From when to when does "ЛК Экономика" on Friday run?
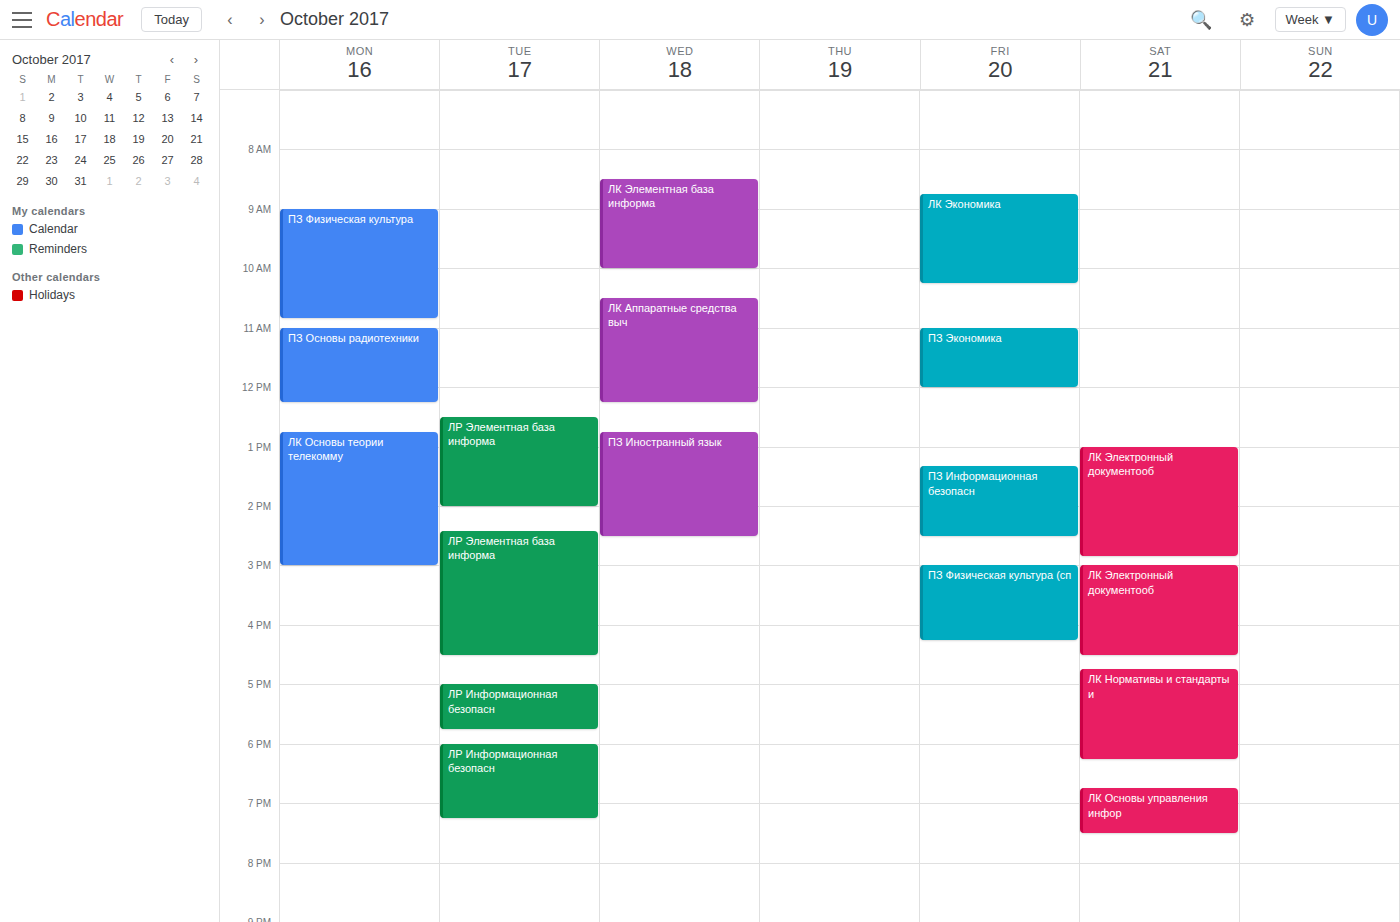
8:45 AM to 10:15 AM